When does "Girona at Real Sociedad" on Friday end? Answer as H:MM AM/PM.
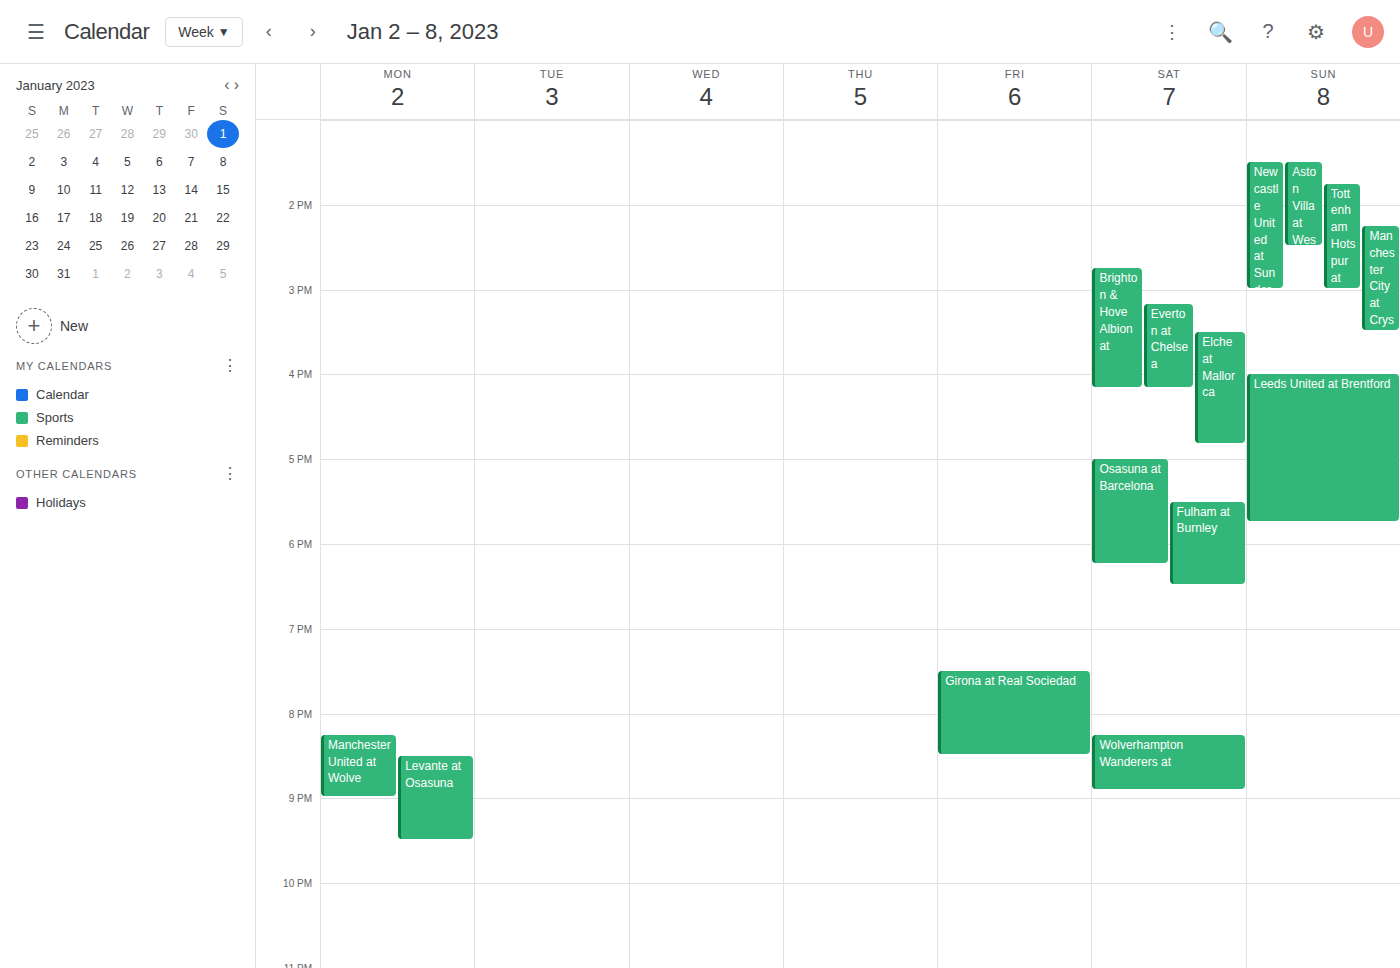
8:30 PM